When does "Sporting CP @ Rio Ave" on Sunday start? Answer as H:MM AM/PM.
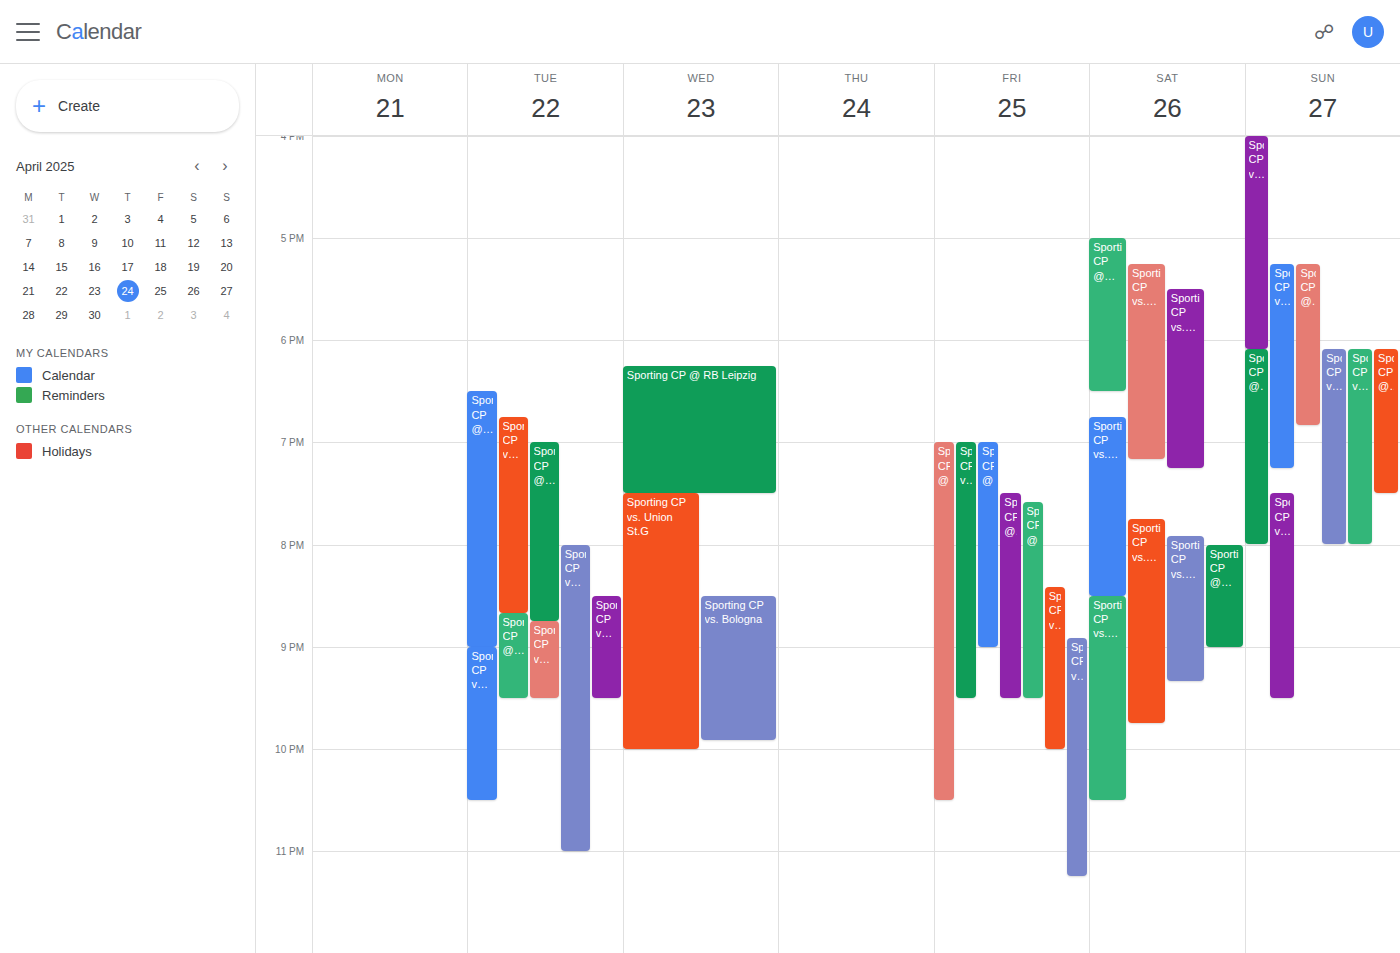
6:05 PM